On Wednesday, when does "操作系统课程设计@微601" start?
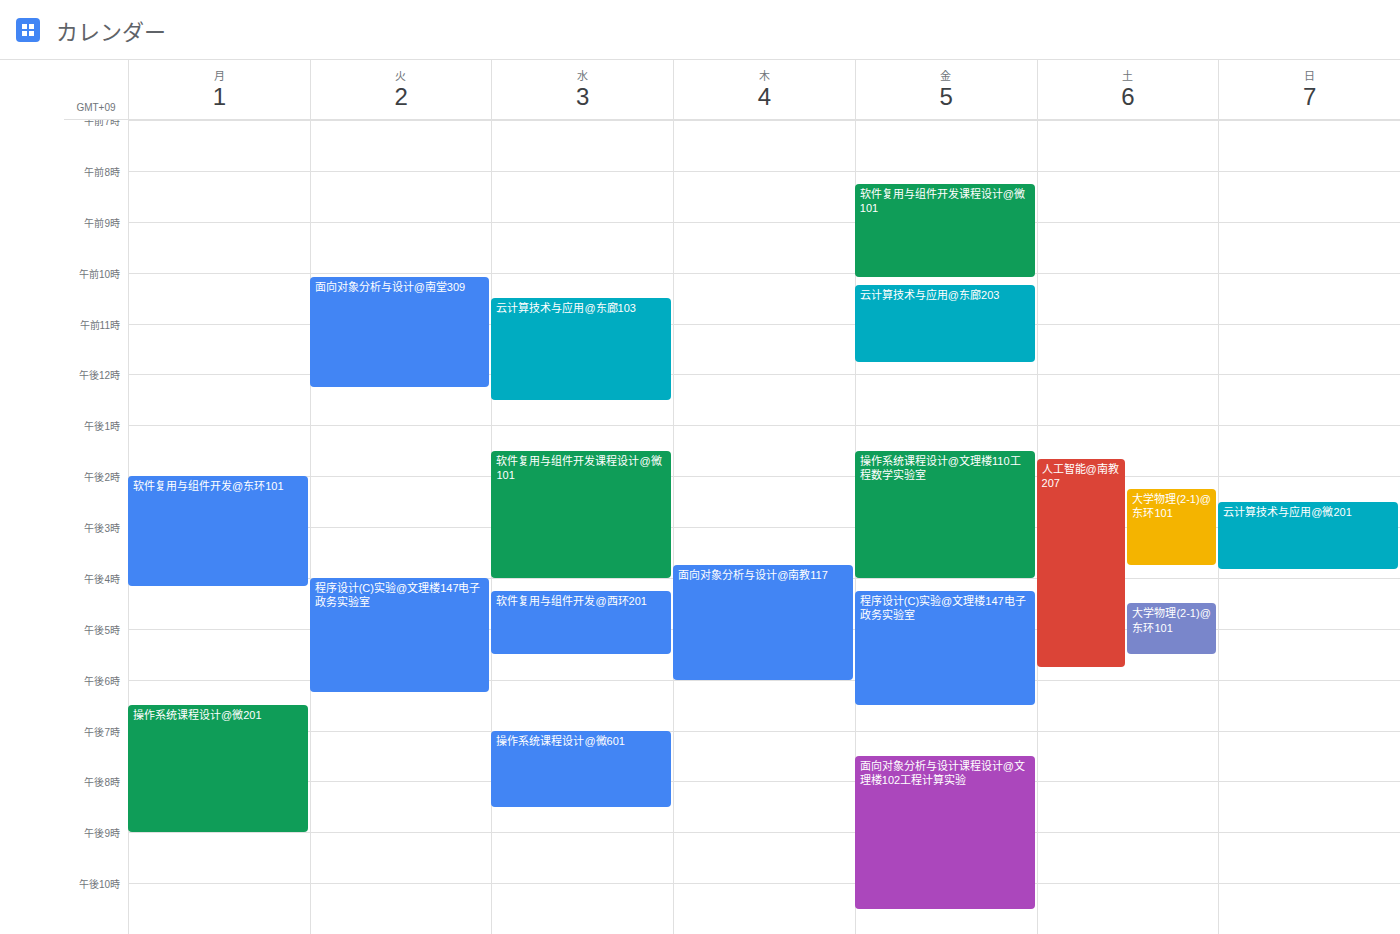
7:00 PM